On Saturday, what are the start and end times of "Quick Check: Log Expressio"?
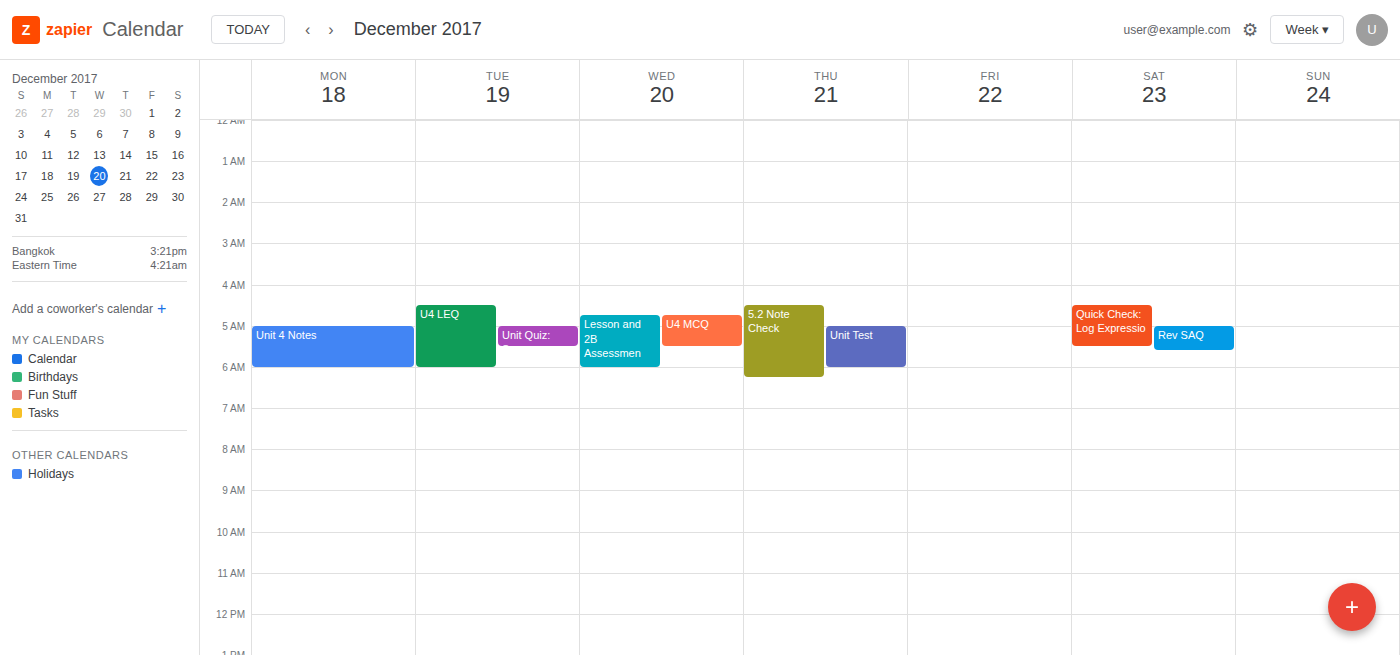
4:30 AM to 5:30 AM